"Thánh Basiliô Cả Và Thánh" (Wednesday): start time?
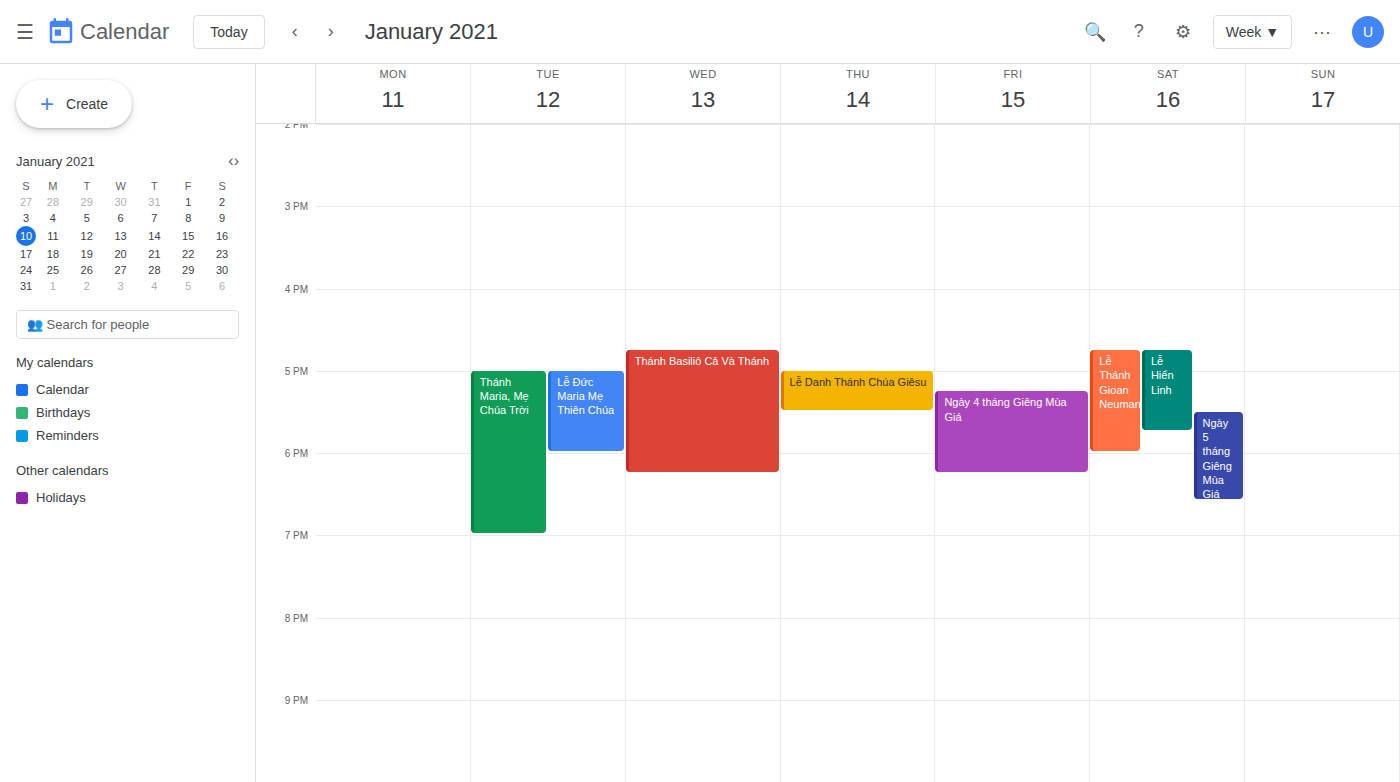
4:45 PM